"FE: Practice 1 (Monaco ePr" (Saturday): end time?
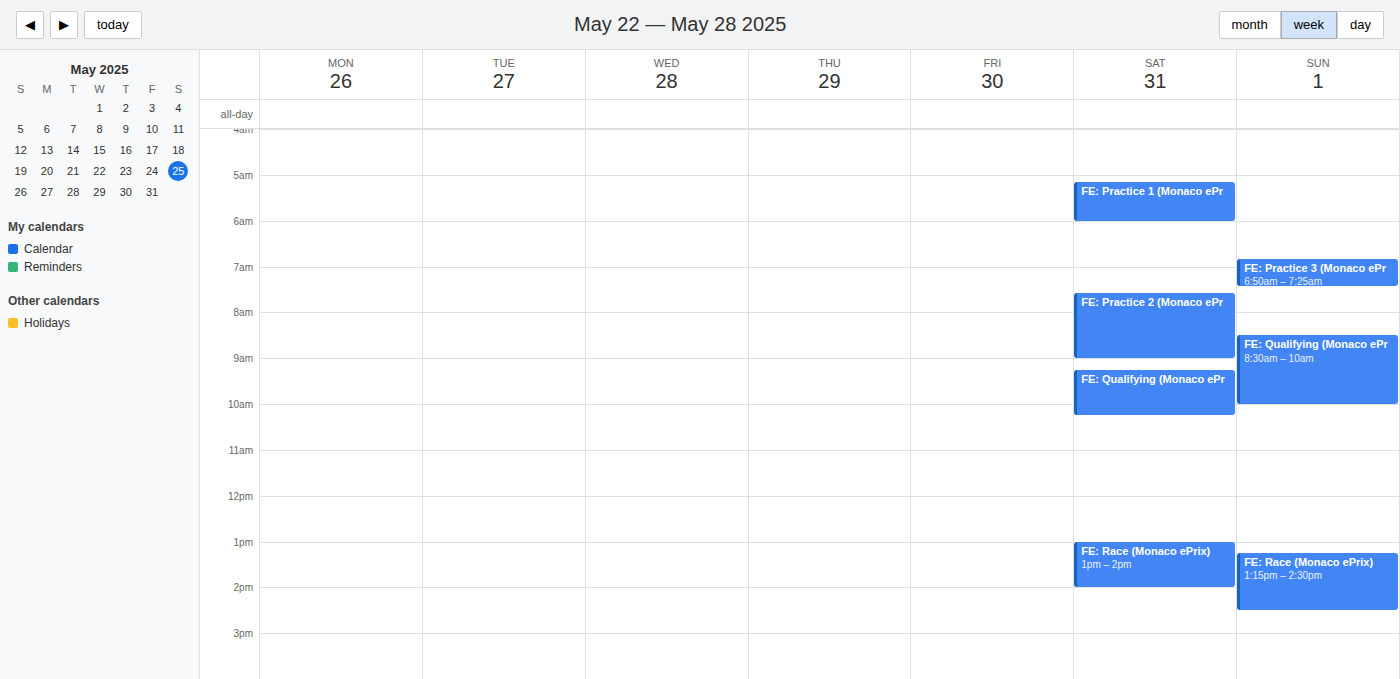
6:00 AM